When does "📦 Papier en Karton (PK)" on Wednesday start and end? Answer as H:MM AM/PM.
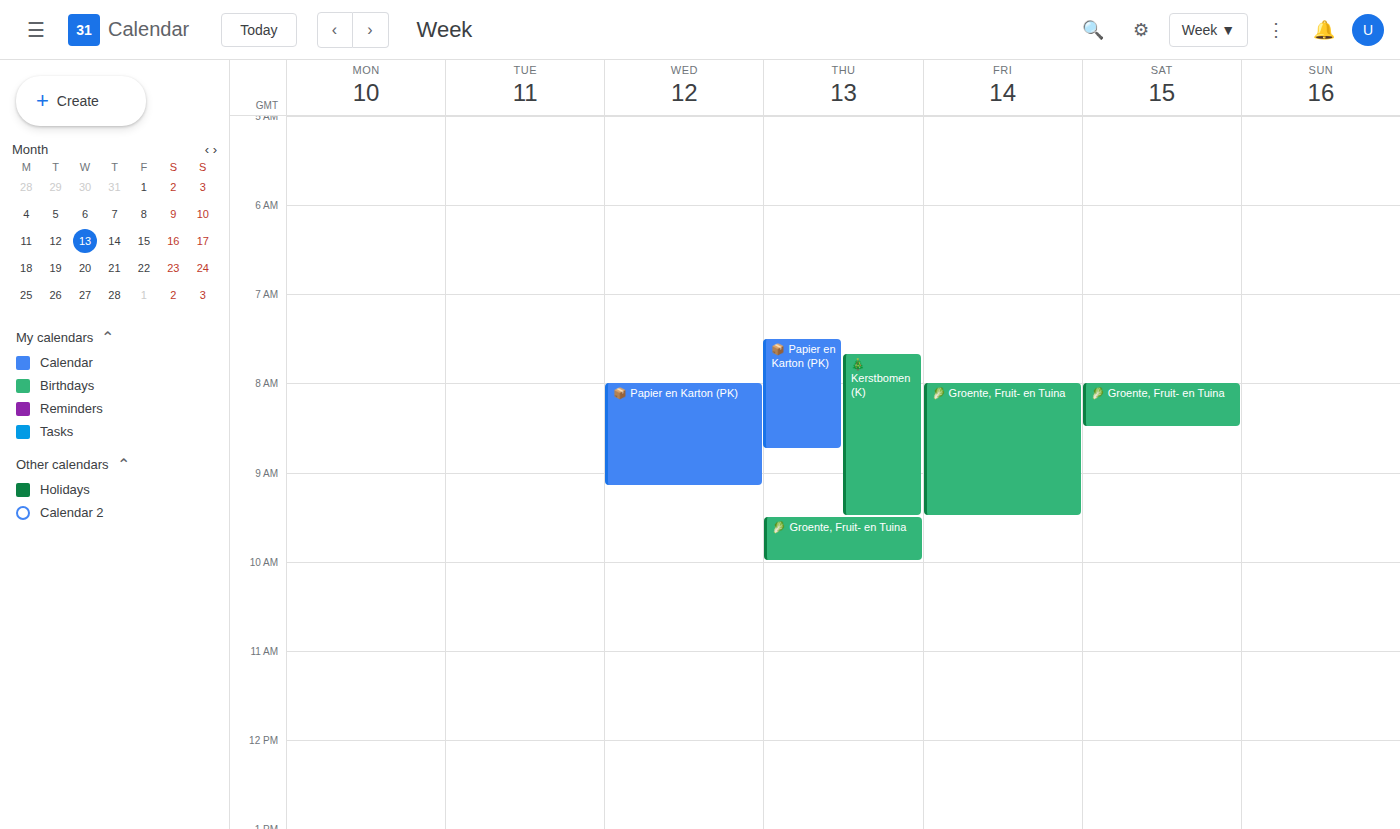
8:00 AM to 9:10 AM